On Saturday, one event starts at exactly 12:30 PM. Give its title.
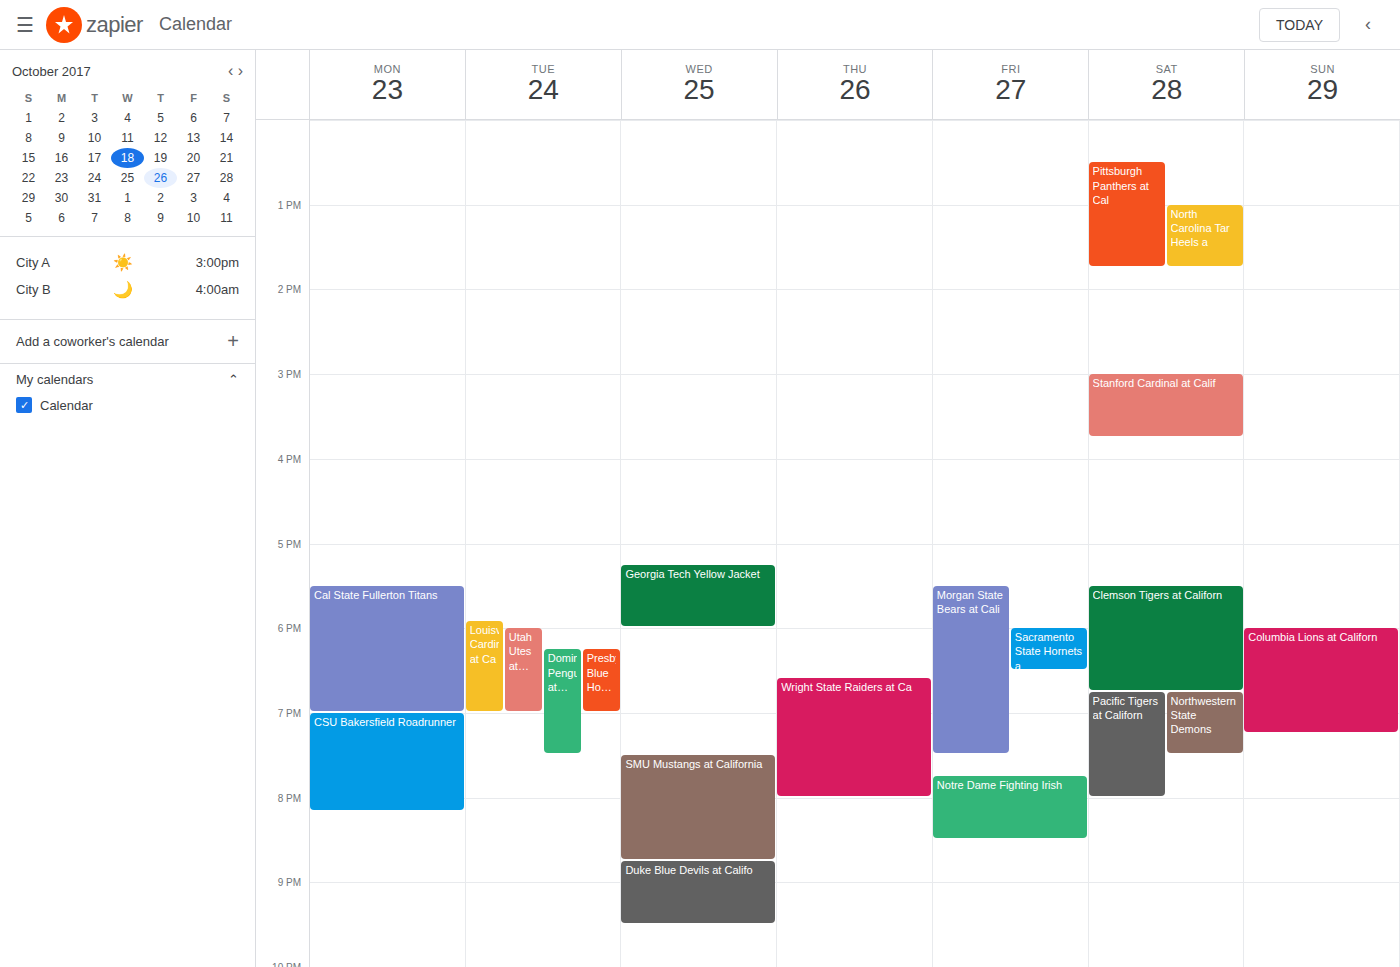
"Pittsburgh Panthers at Cal"